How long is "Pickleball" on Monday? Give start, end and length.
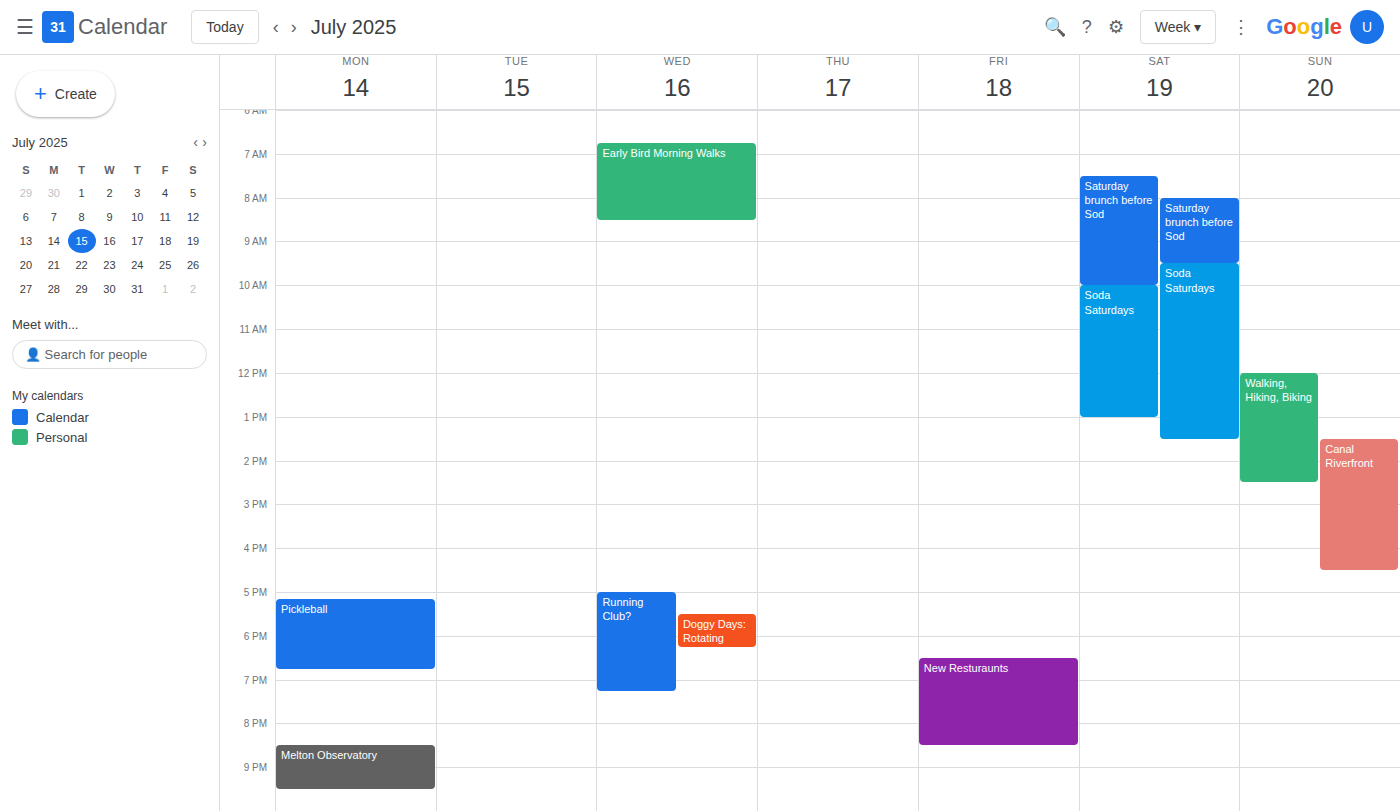
5:10 PM to 6:45 PM, 1 hour 35 minutes